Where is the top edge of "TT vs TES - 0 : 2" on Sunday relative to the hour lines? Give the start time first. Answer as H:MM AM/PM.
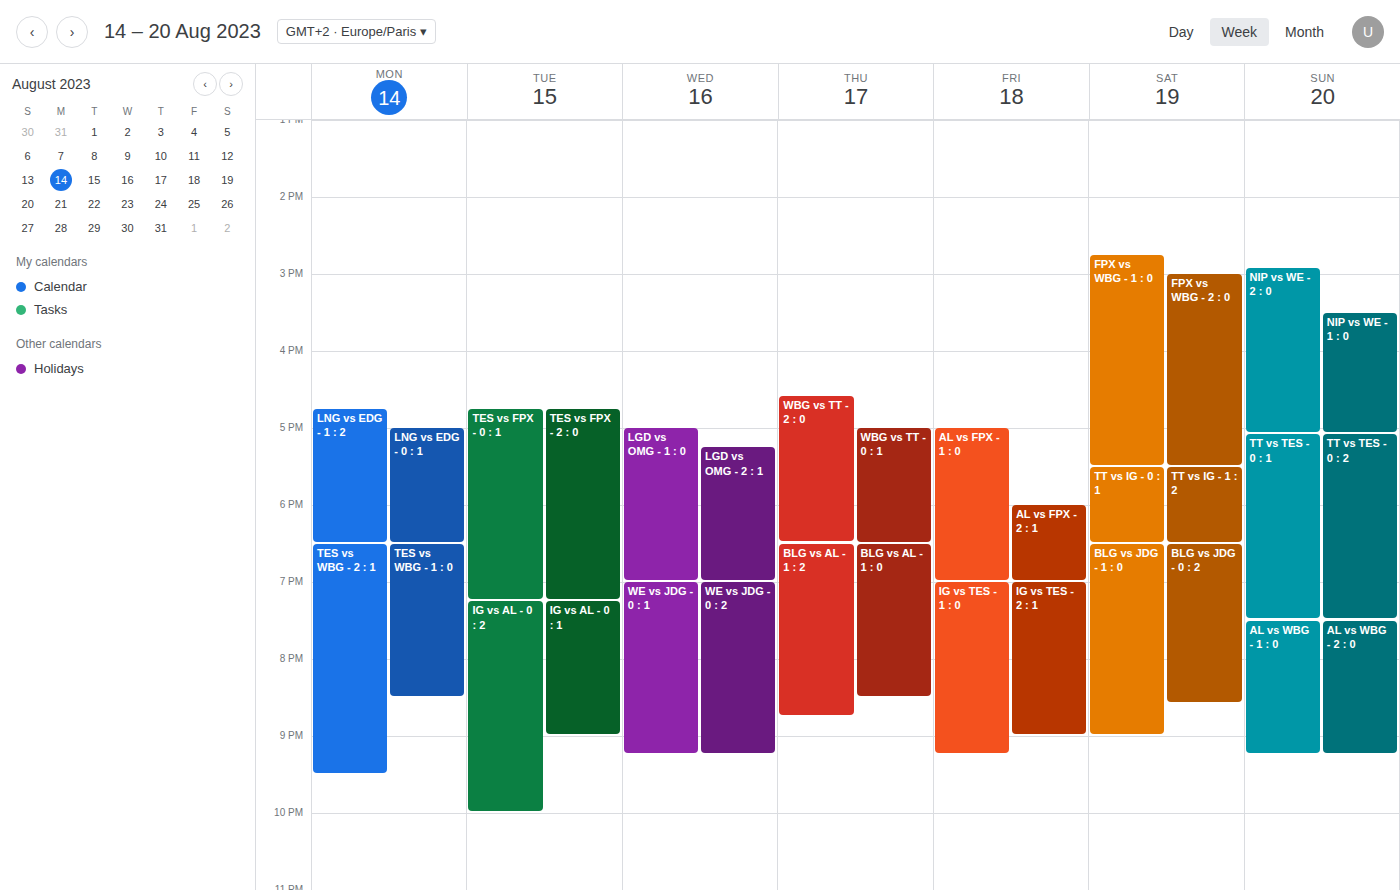
5:05 PM -- neither: 5 minutes below the 5 PM line and 55 minutes above the 6 PM line.